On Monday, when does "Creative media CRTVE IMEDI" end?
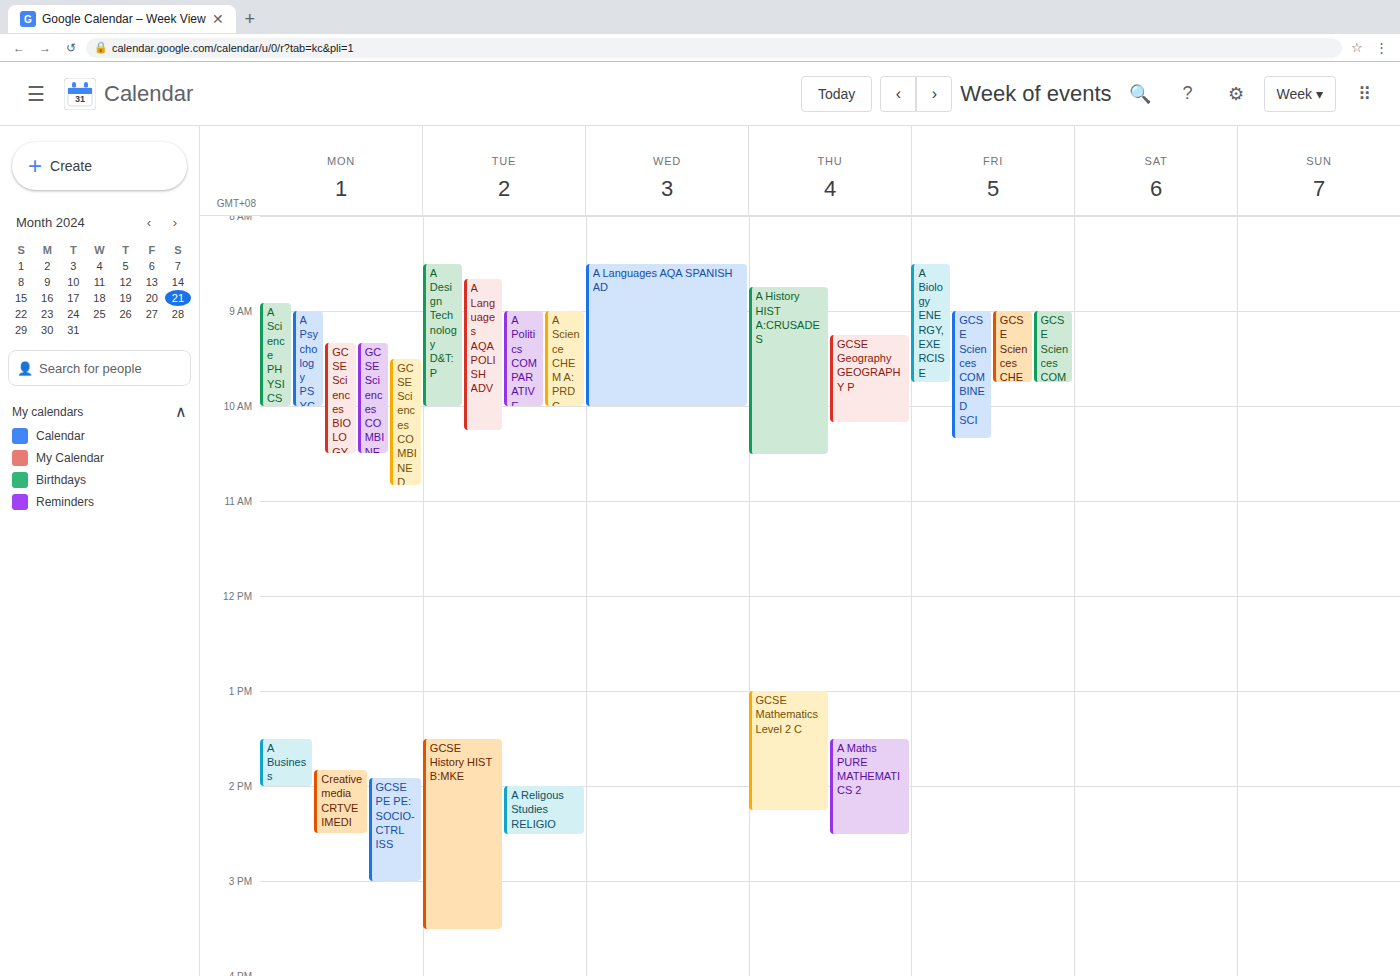
14:30